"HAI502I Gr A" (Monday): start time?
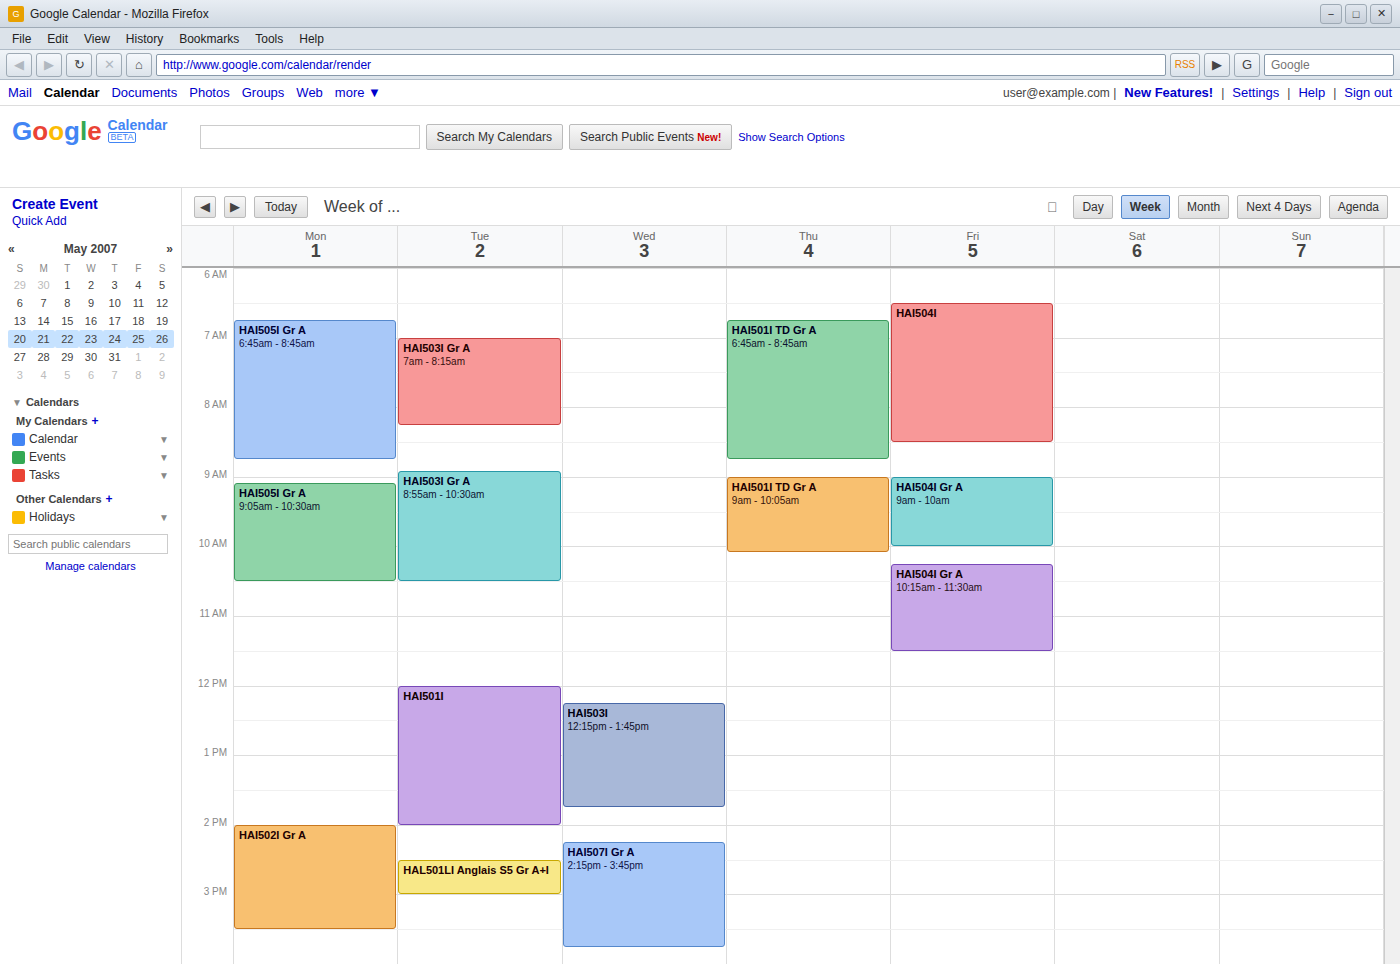
2:00 PM